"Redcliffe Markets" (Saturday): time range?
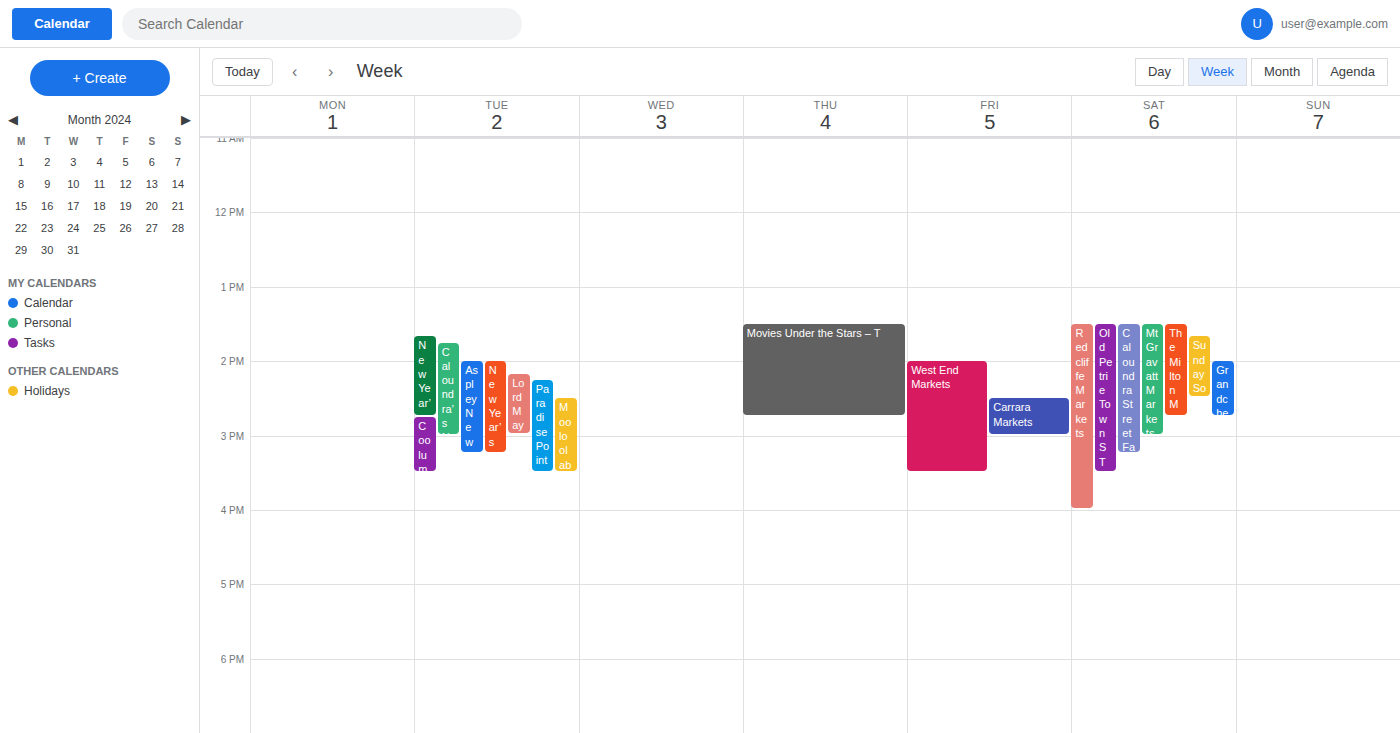
13:30 to 16:00